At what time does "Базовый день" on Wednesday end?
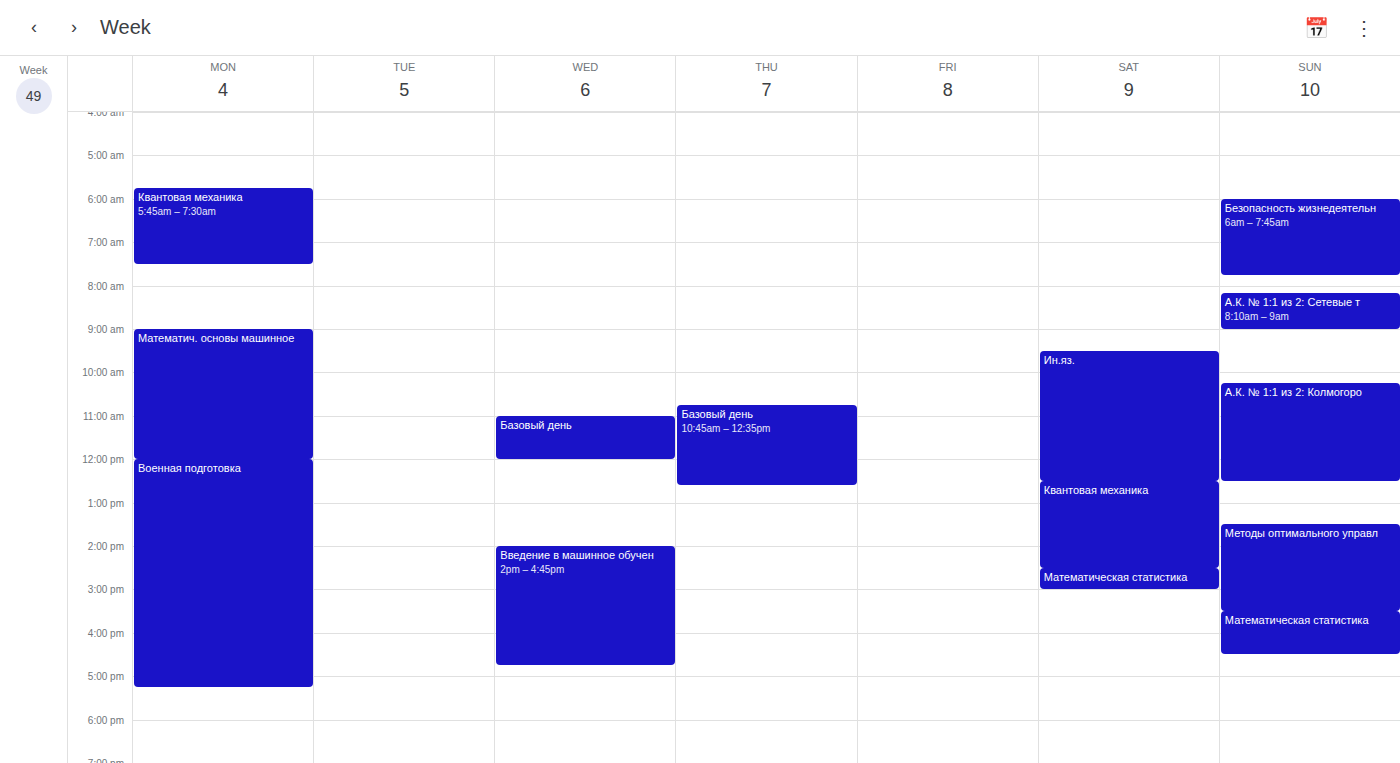
12:00 PM